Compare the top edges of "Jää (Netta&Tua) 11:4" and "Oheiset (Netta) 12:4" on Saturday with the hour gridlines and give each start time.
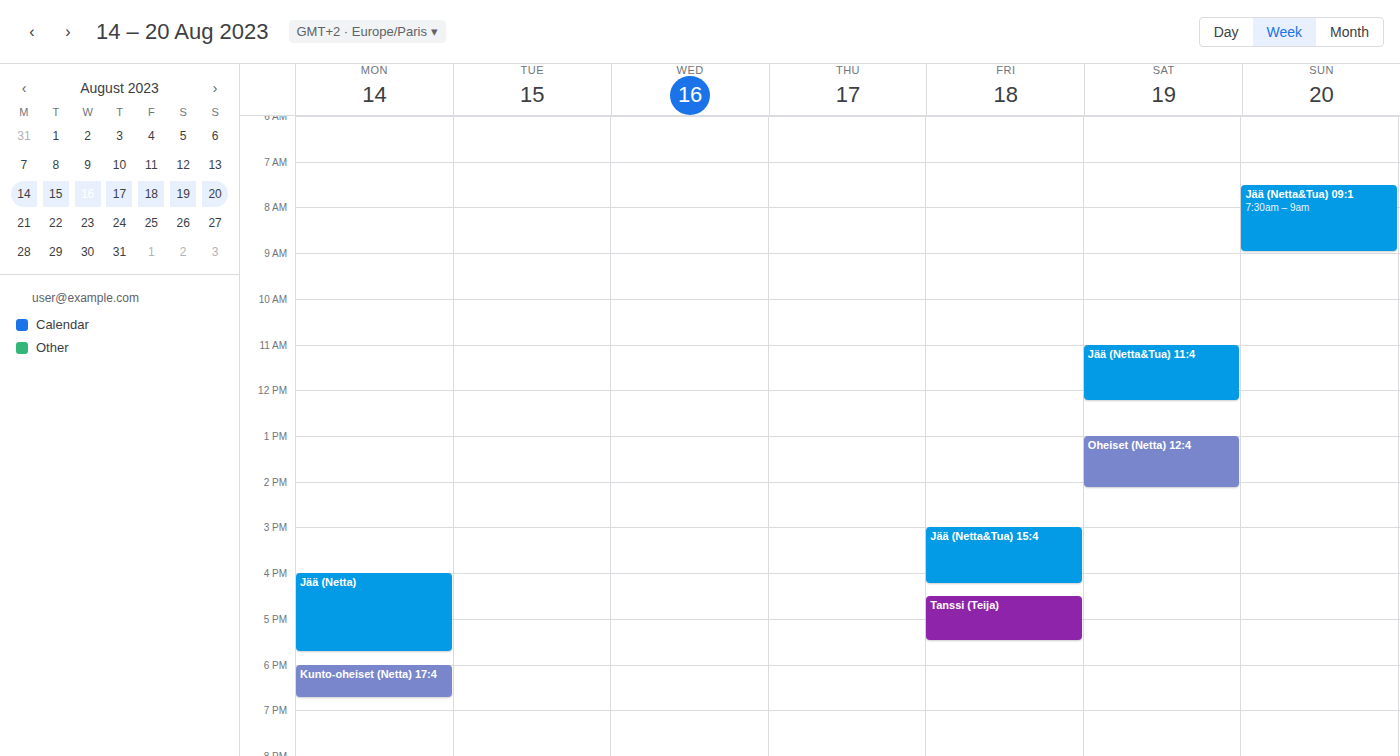
"Jää (Netta&Tua) 11:4": 11:00 AM, exactly on the 11 AM line. "Oheiset (Netta) 12:4": 1:00 PM, exactly on the 1 PM line.